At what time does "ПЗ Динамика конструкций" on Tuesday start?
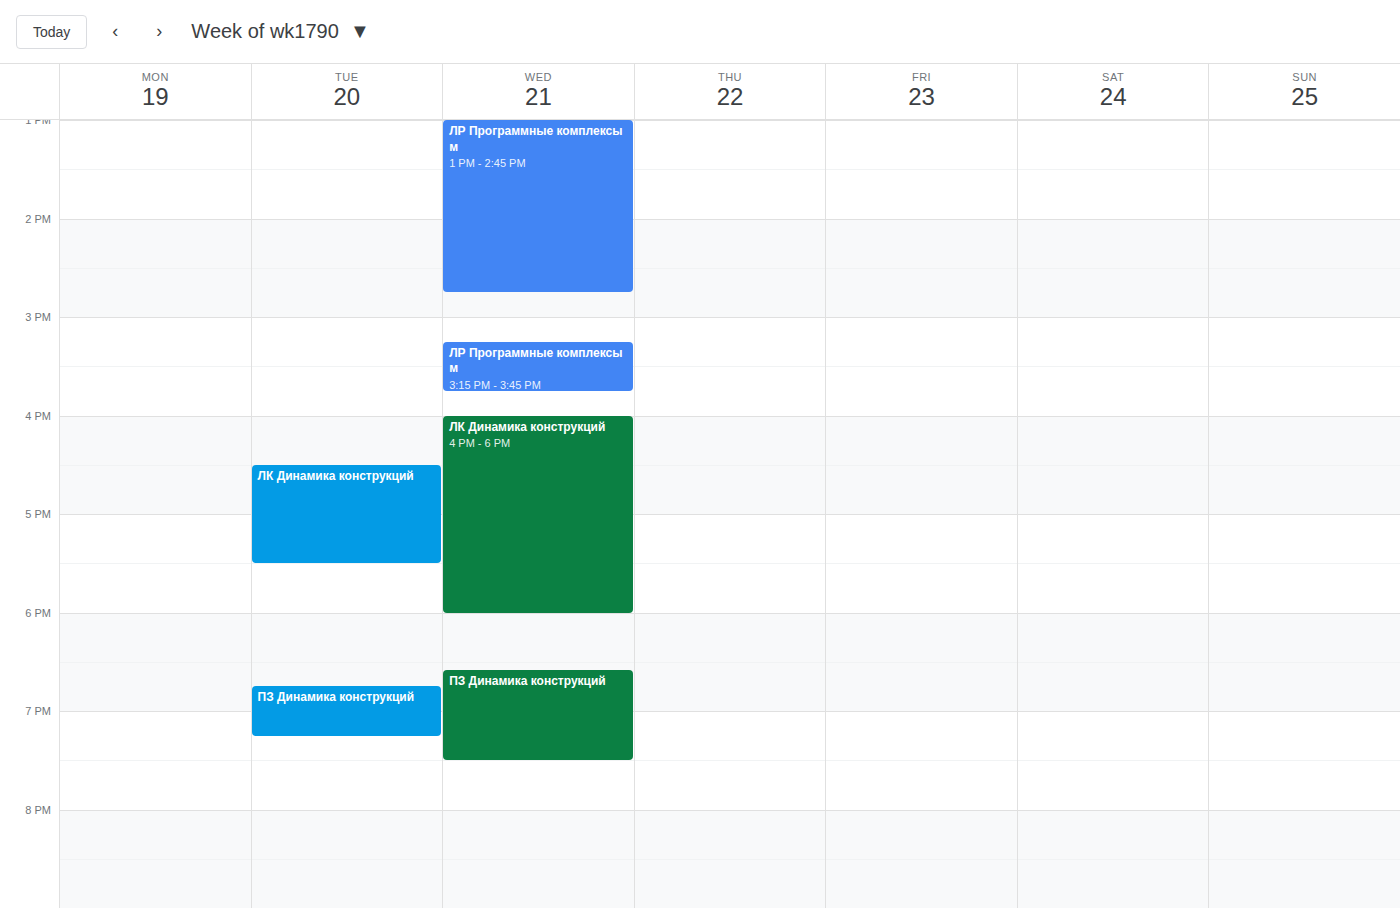
6:45 PM